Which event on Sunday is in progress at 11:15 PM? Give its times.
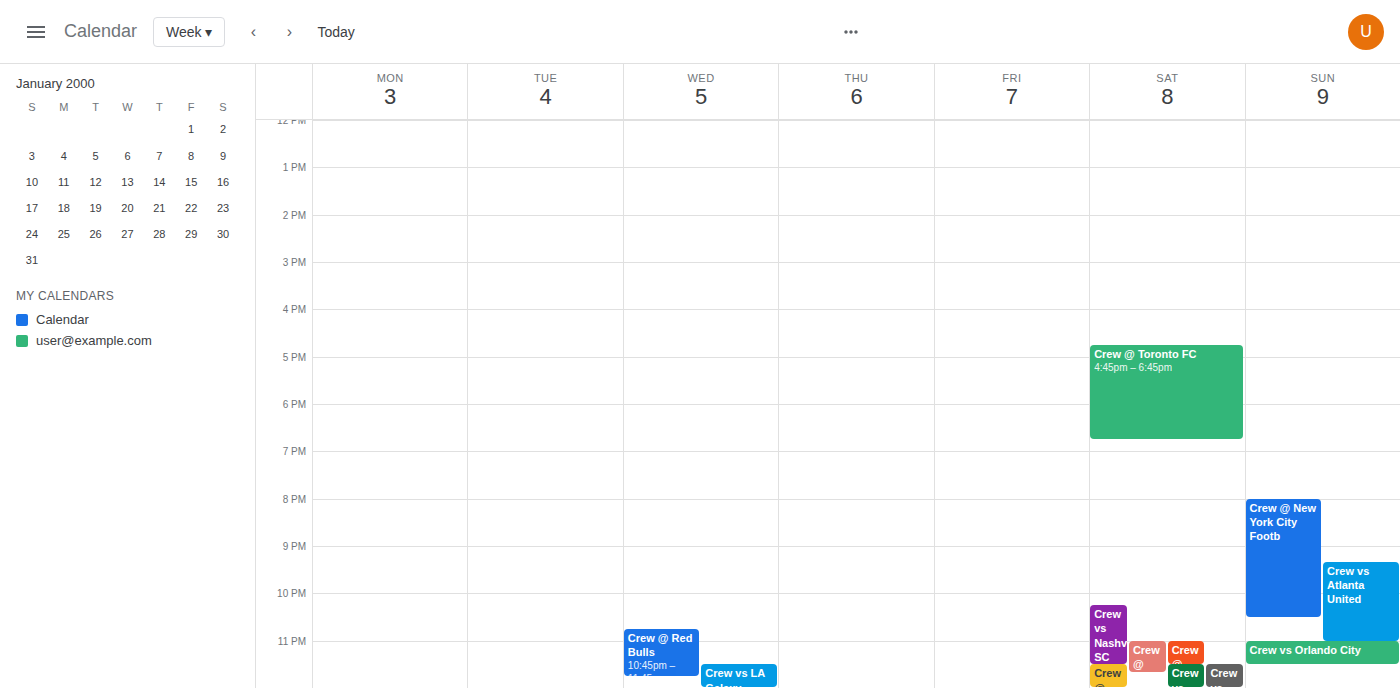
"Crew vs Orlando City", 11:00 PM to 11:30 PM